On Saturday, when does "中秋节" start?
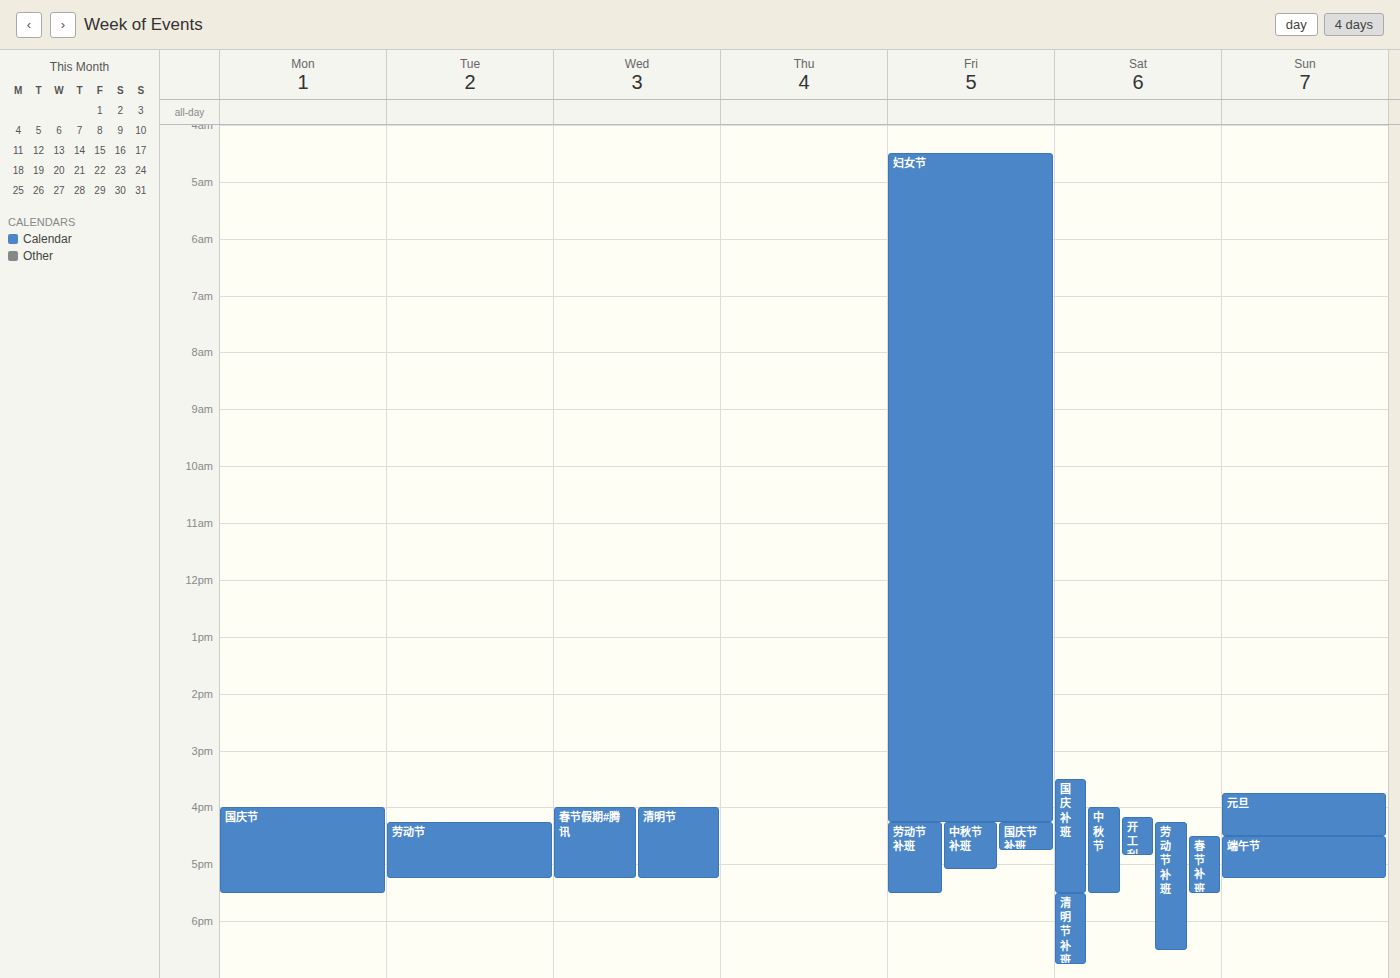
4:00 PM